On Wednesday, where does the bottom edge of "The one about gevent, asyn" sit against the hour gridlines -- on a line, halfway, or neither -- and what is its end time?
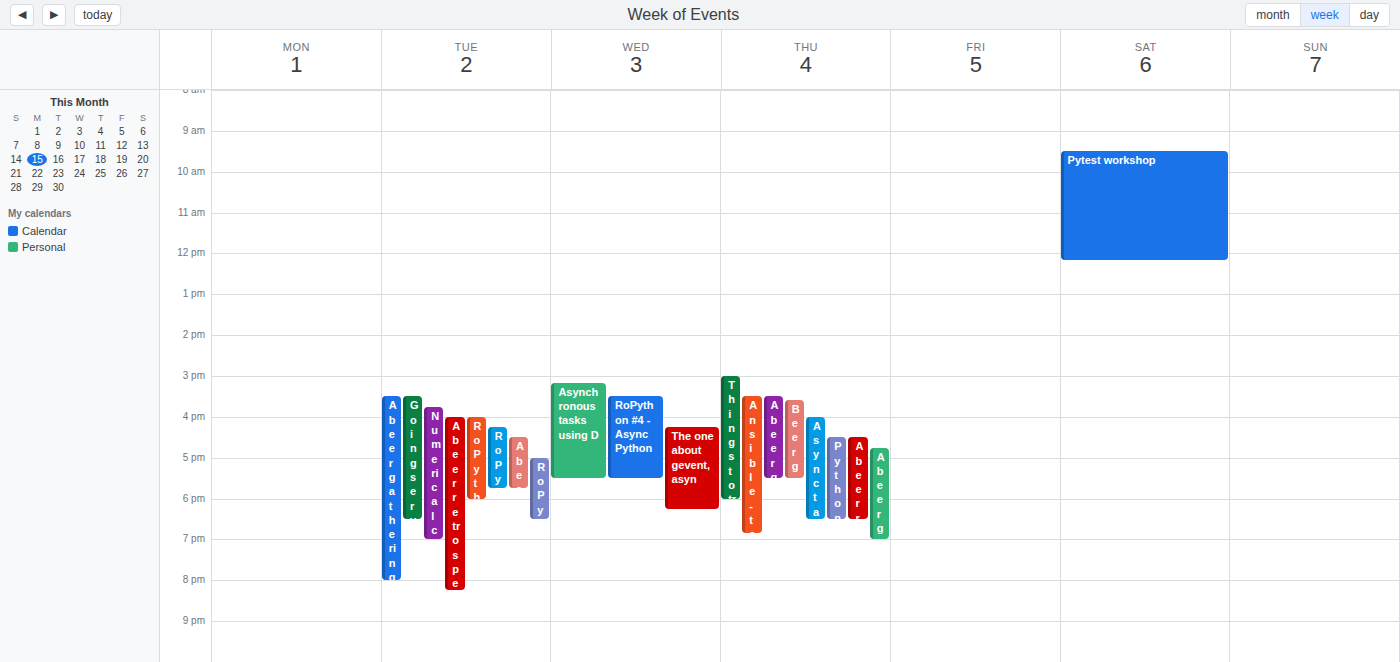
6:15 PM -- neither: a quarter of the way from the 6 PM line to the 7 PM line.